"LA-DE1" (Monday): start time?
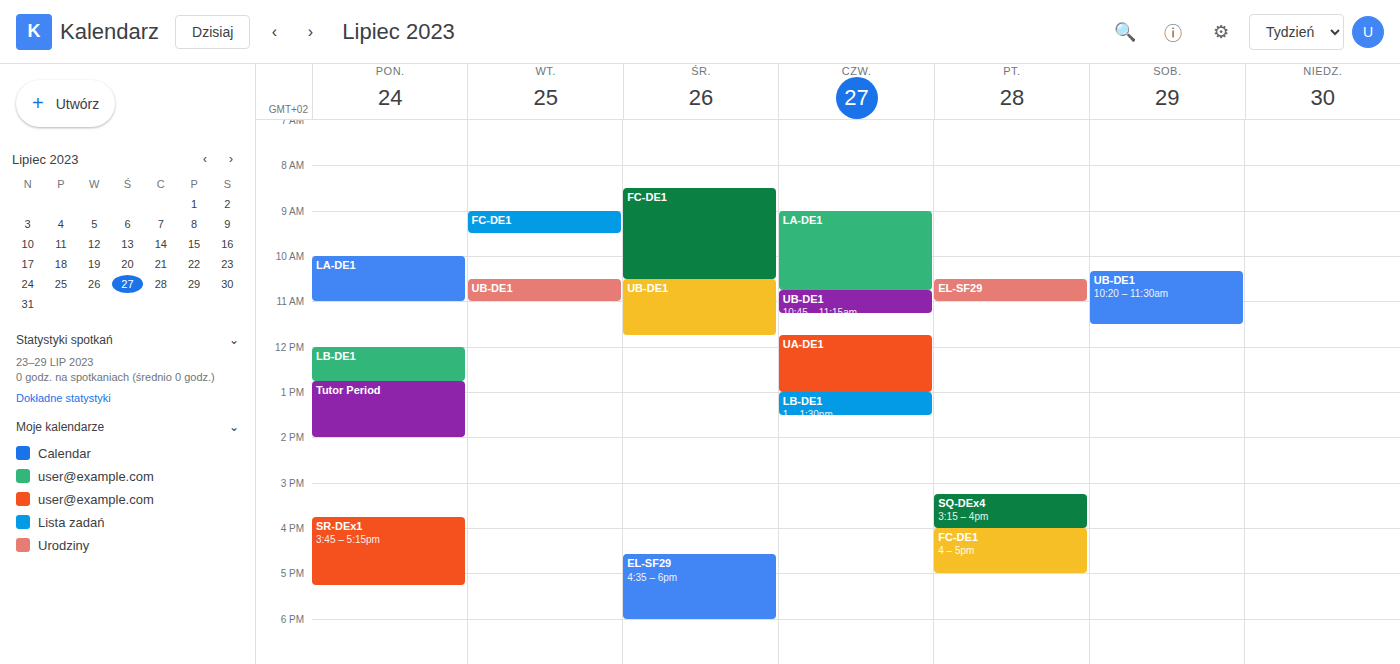
10:00 AM